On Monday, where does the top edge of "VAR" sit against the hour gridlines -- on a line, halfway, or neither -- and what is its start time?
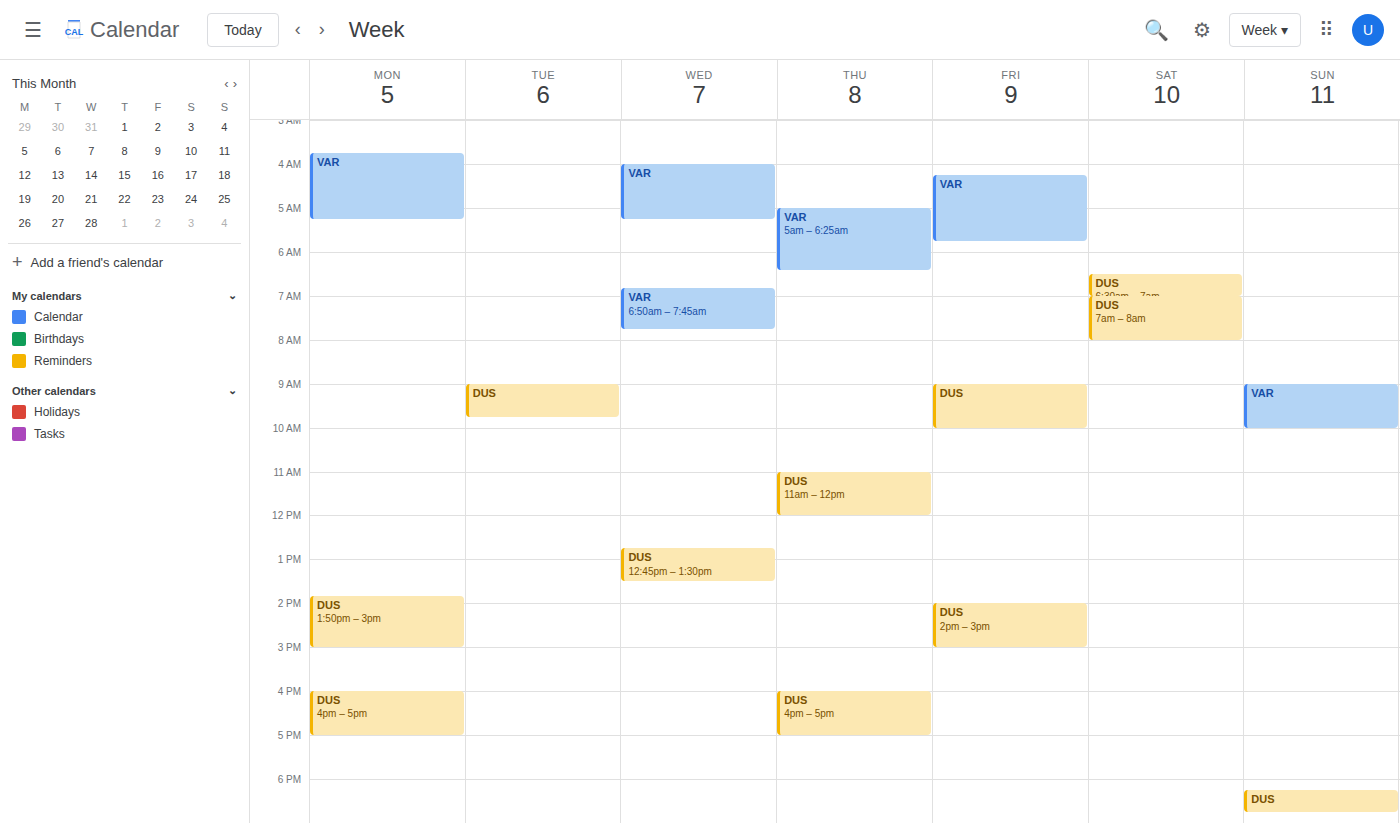
3:45 AM -- neither: three quarters of the way from the 3 AM line to the 4 AM line.